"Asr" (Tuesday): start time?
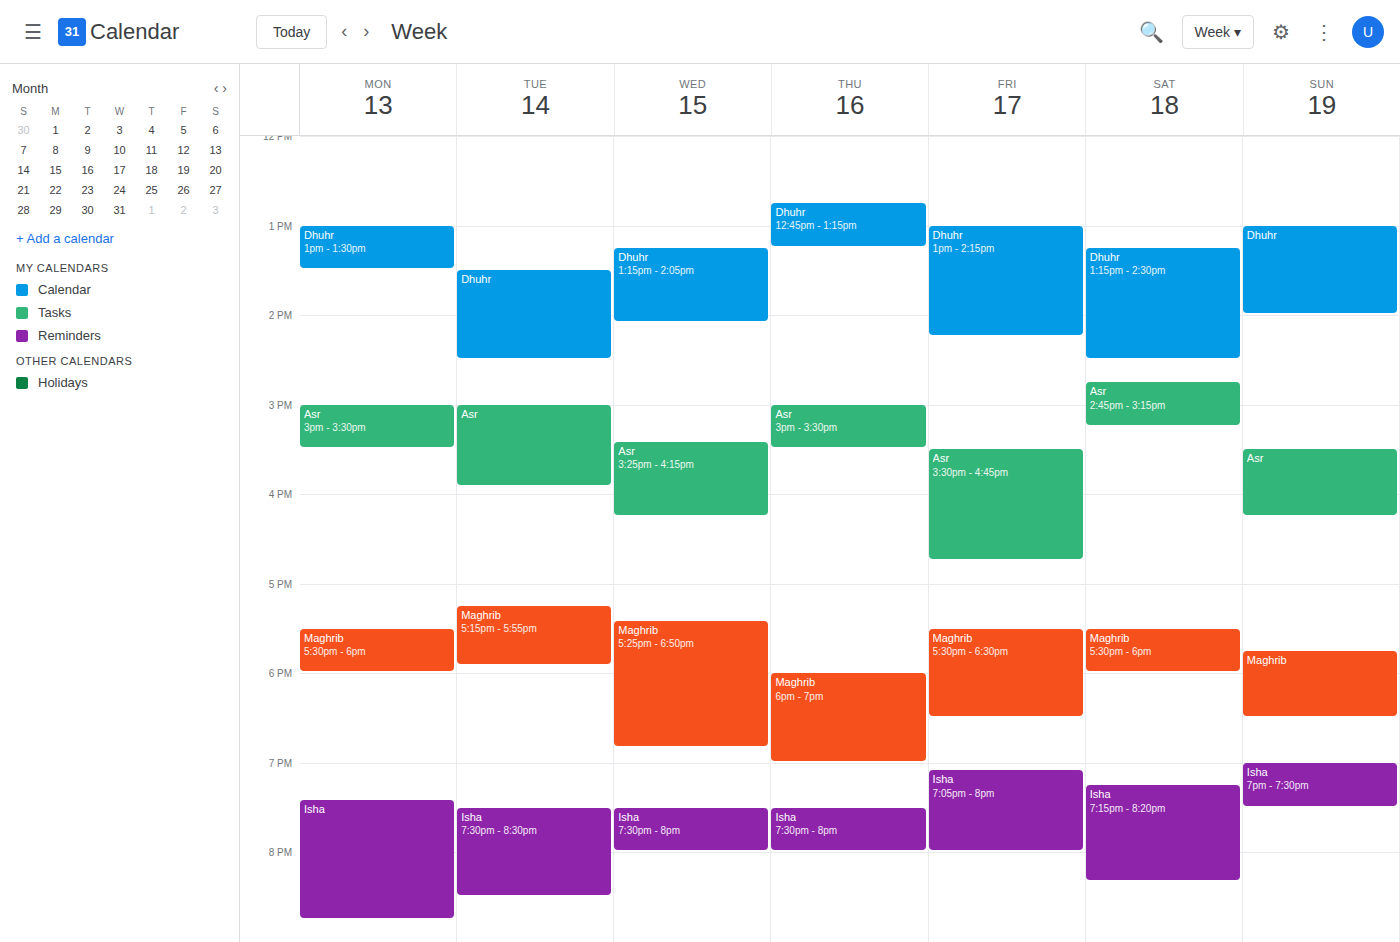
15:00